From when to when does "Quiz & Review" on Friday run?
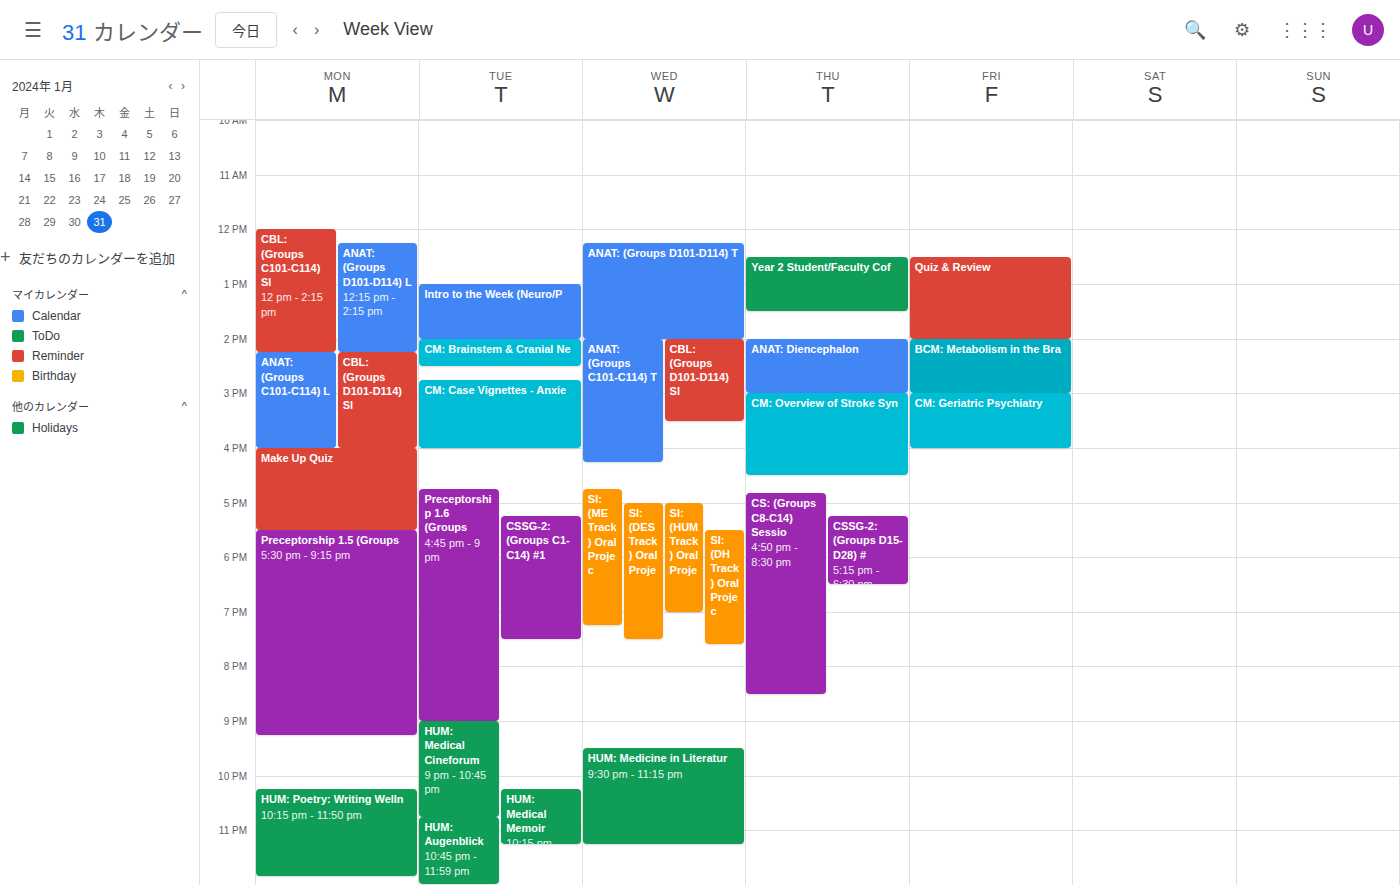
12:30 to 14:00